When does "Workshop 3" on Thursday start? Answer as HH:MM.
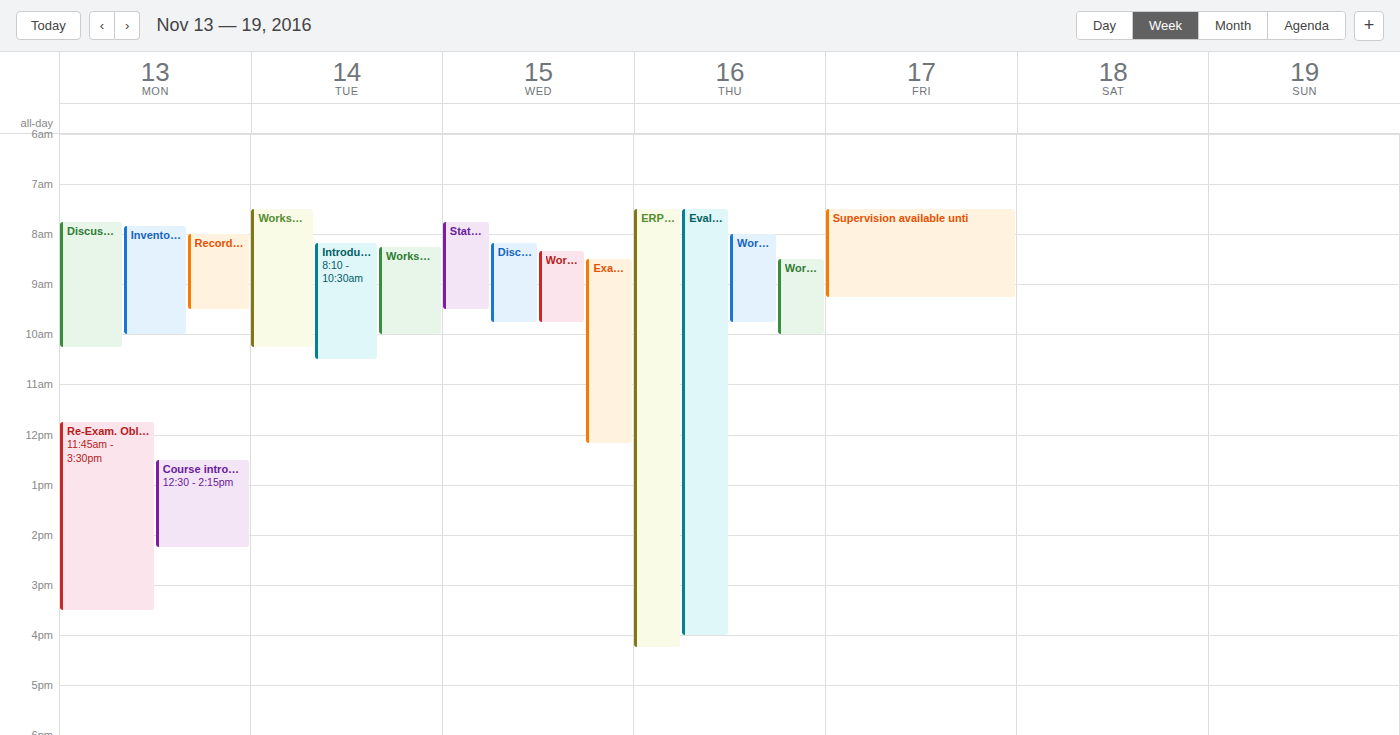
08:00